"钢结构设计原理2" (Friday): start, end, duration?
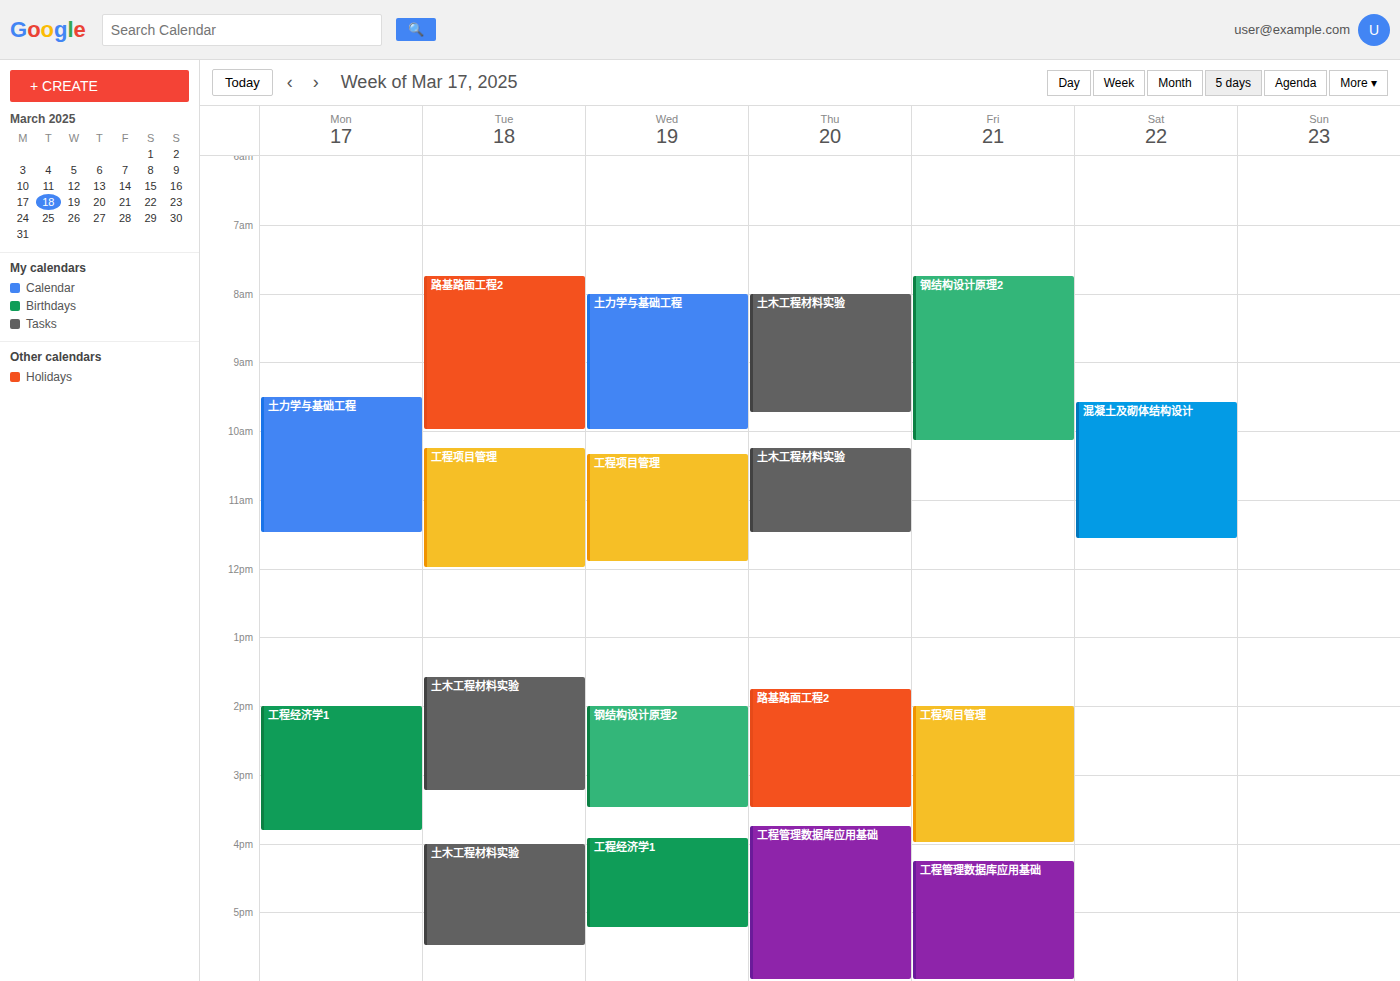
7:45 AM to 10:10 AM, 2 hours 25 minutes